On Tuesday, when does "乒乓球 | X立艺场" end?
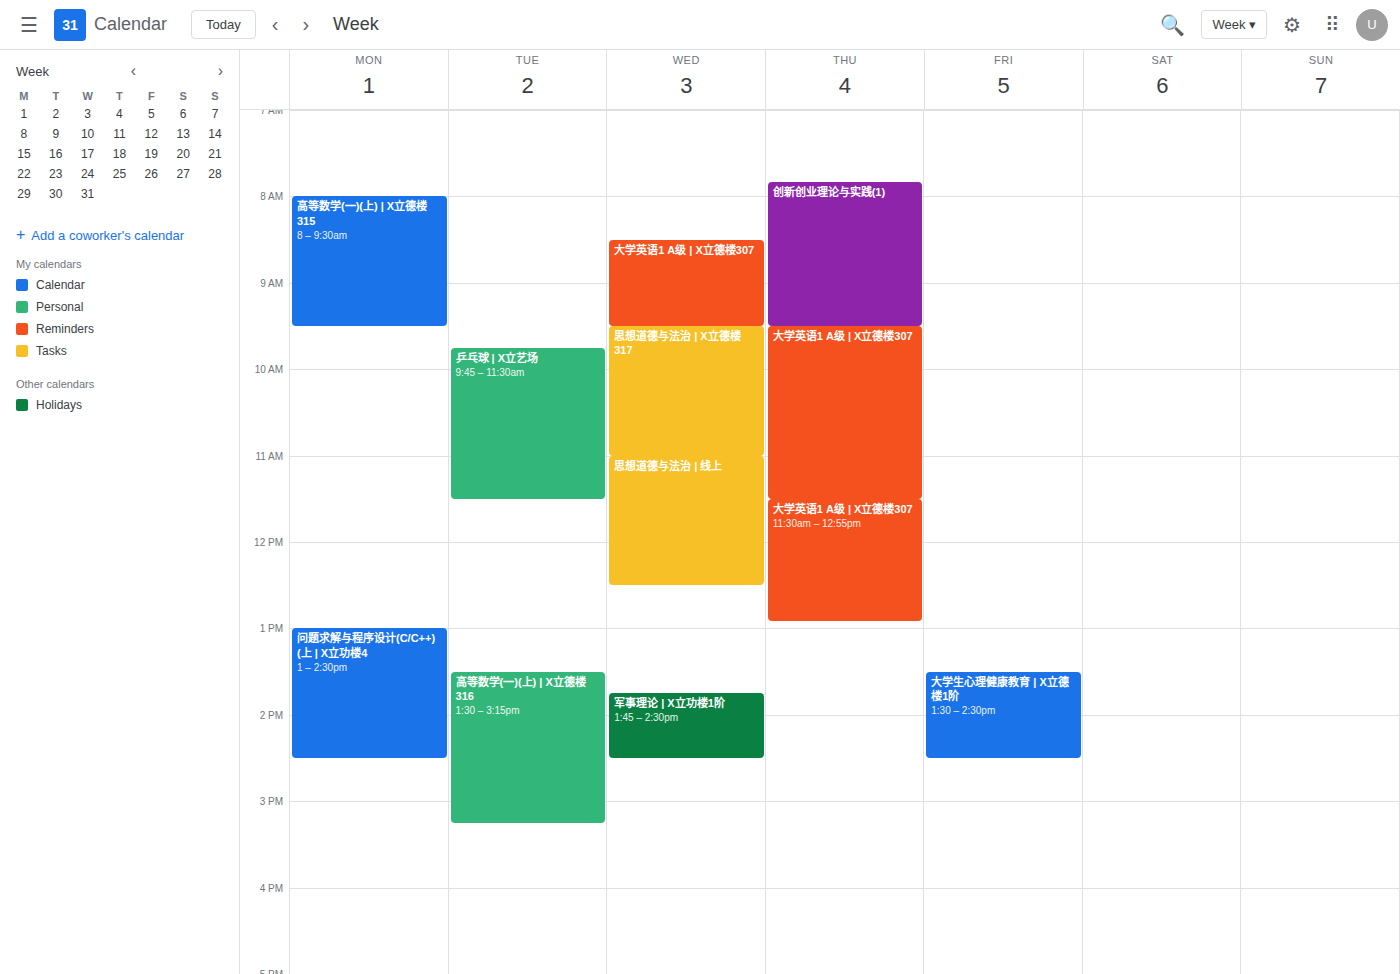
11:30 AM